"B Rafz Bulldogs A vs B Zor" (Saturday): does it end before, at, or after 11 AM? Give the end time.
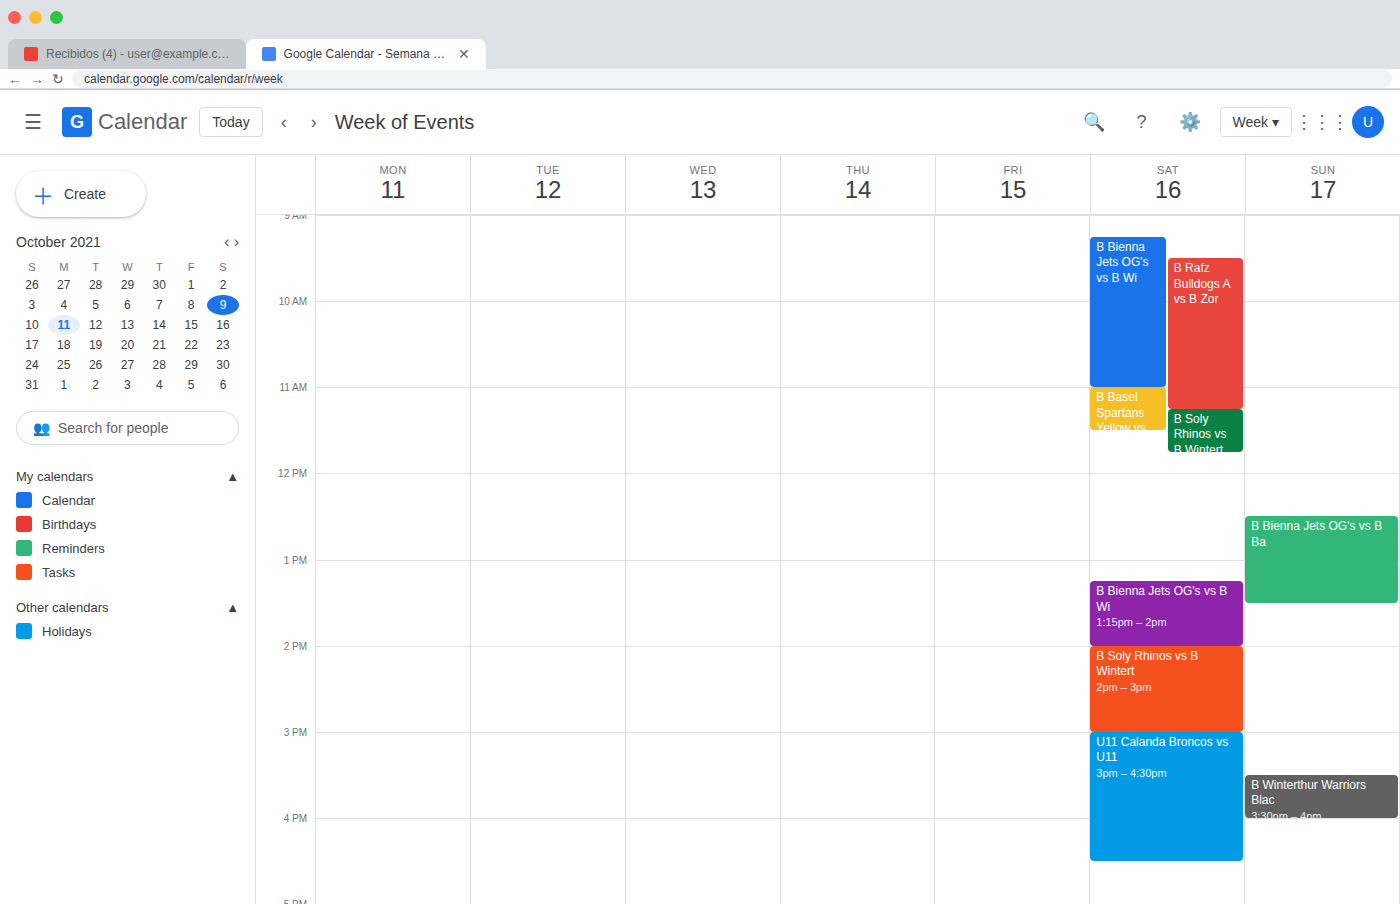
11:15 AM -- after 11 AM, 15 minutes below the 11 AM line.